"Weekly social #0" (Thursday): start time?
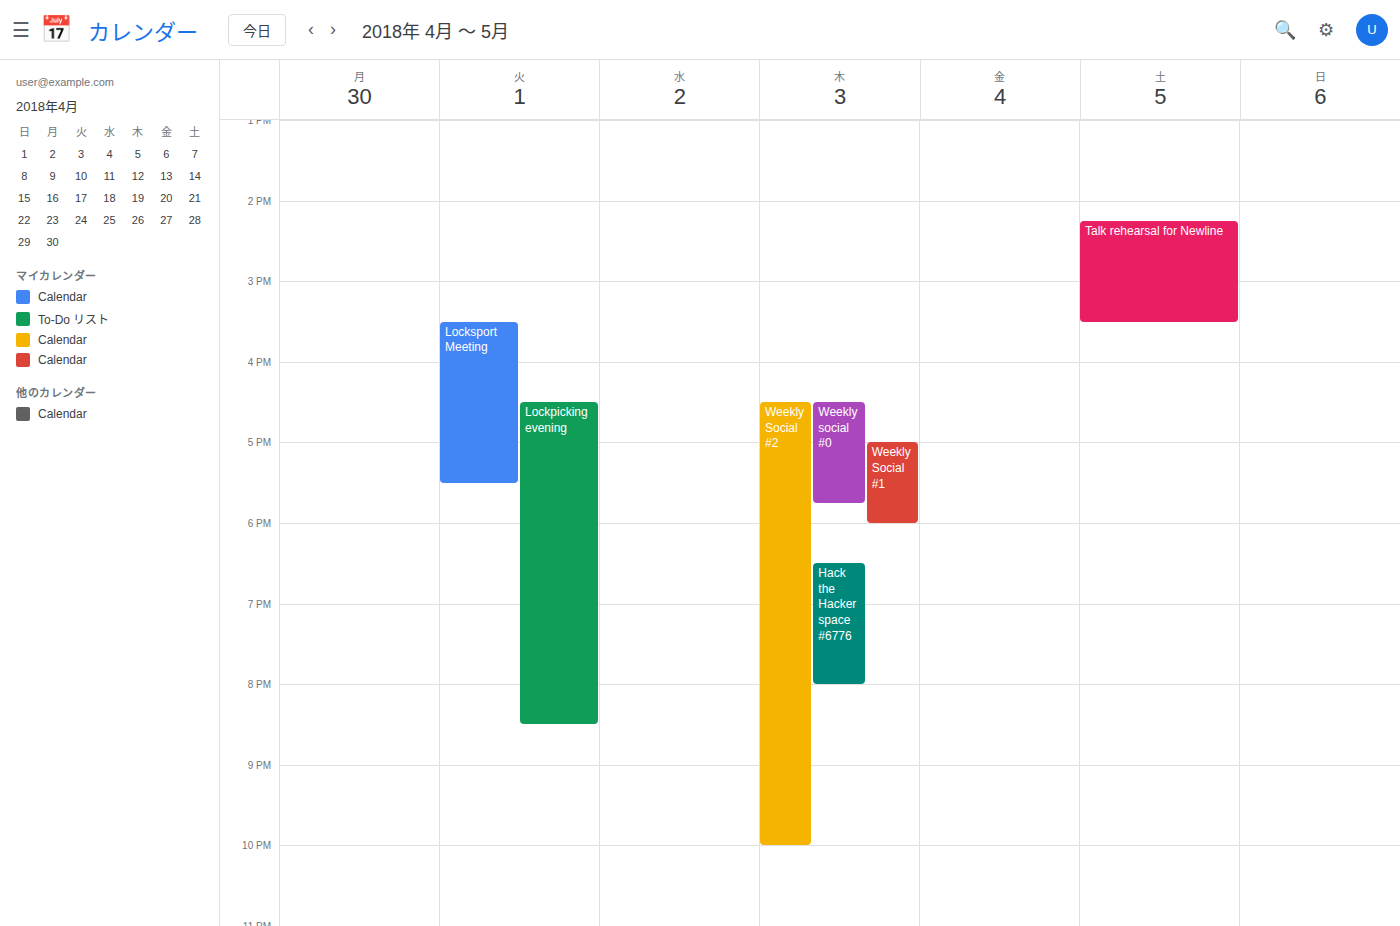
16:30